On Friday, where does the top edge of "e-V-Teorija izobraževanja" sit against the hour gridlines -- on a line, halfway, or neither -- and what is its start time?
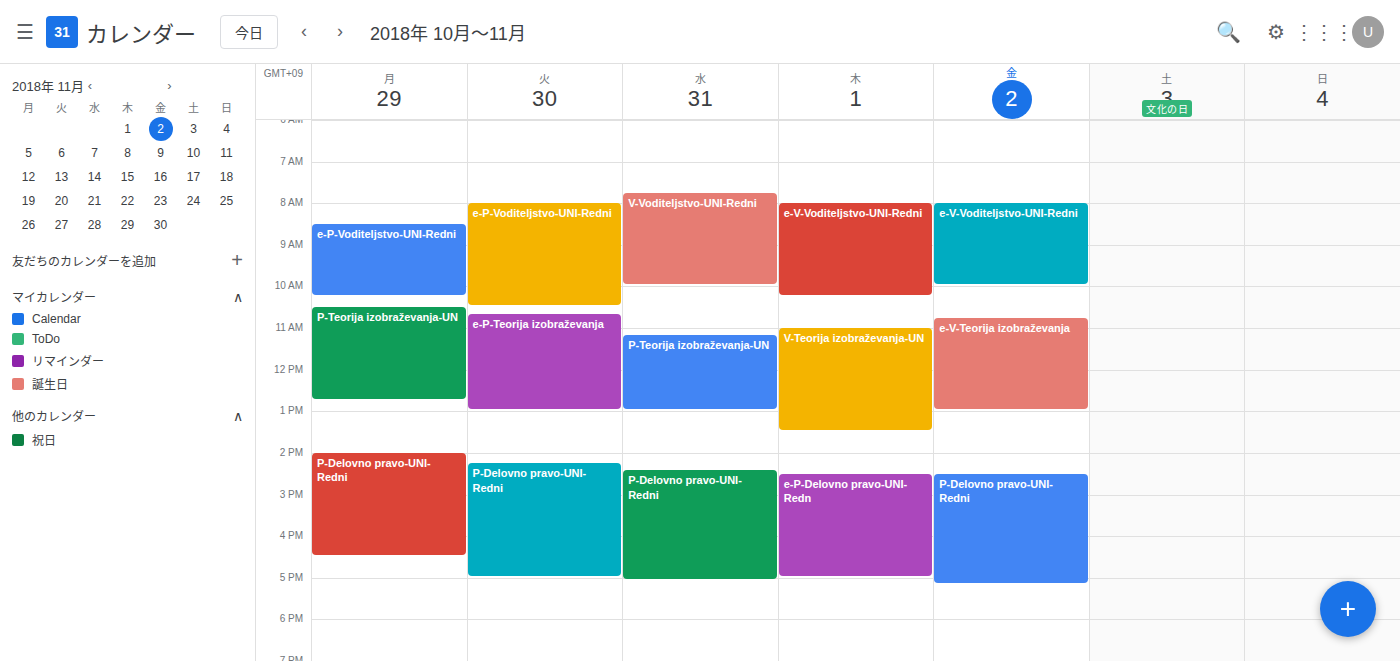
10:45 -- neither: three quarters of the way from the 10:00 line to the 11:00 line.